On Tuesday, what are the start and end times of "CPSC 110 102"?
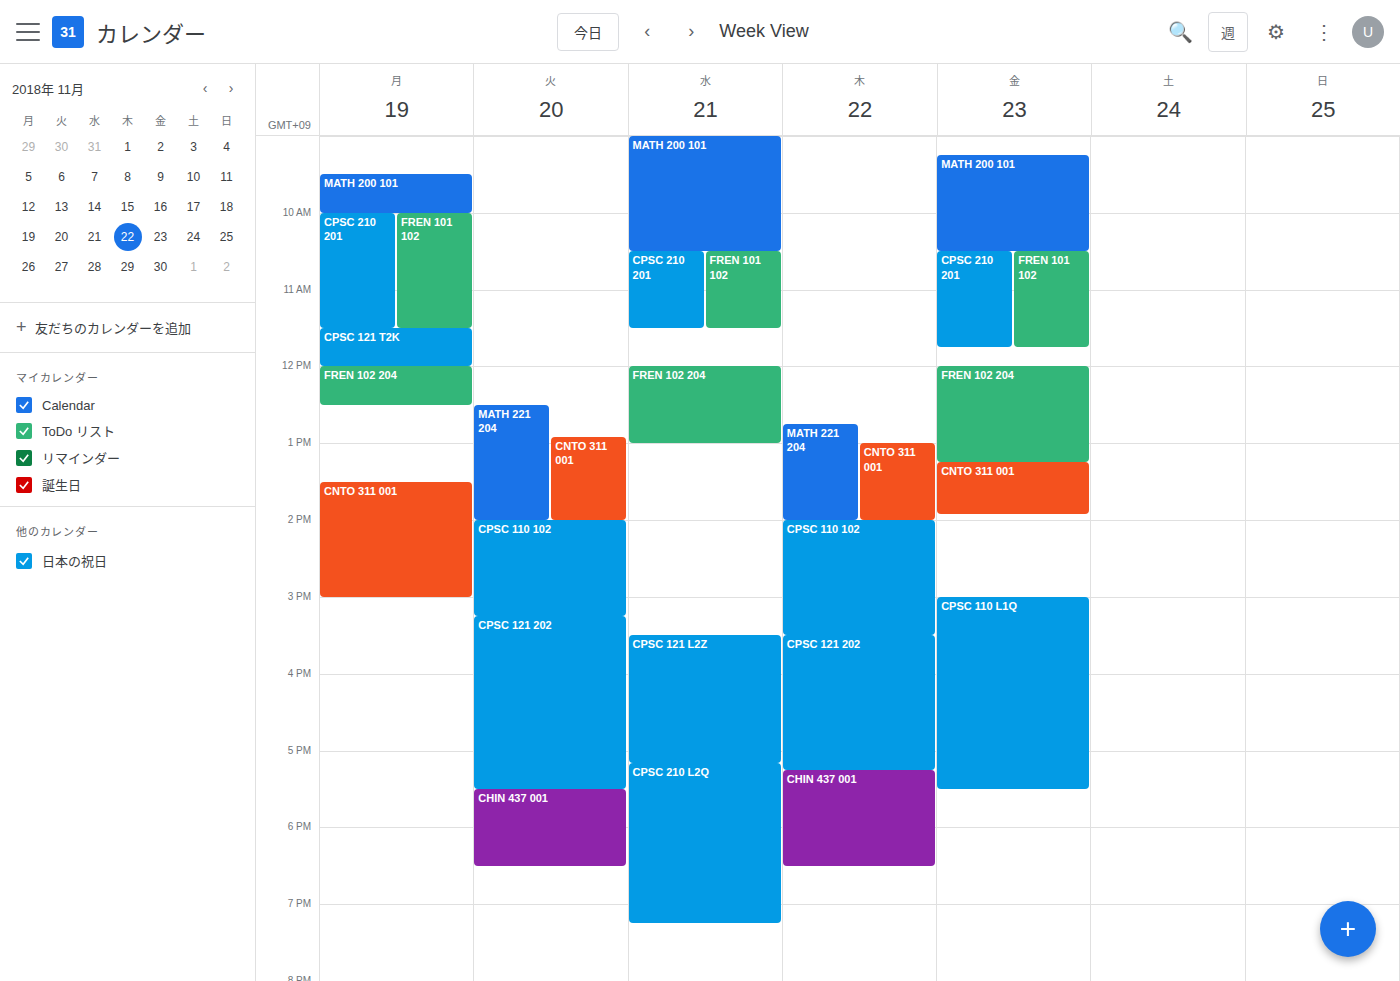
14:00 to 15:15